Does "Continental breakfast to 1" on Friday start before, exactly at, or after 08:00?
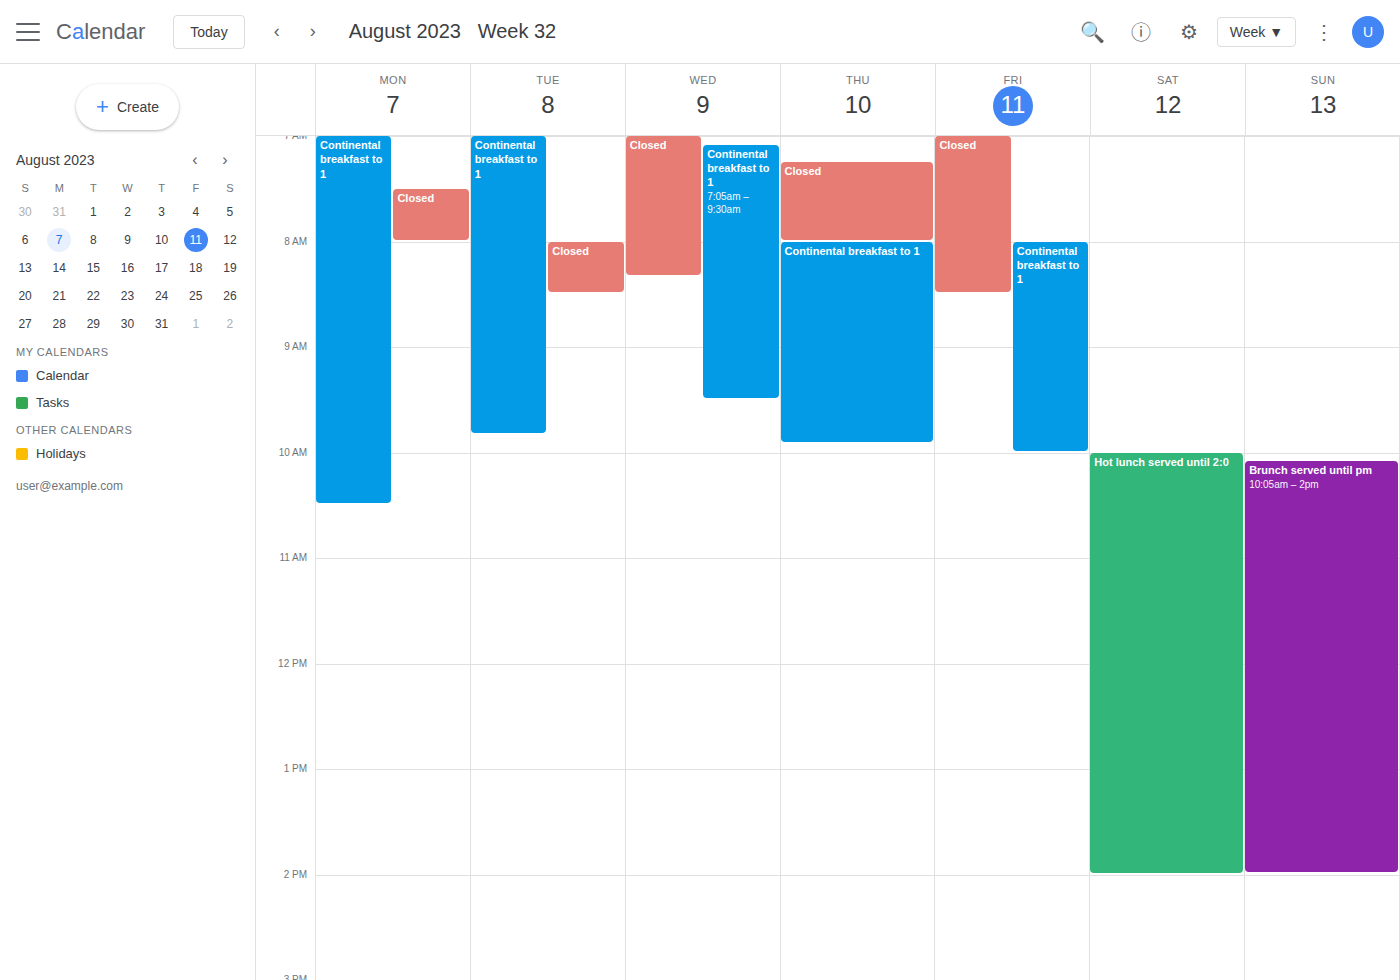
08:00 -- exactly at 08:00, on the 08:00 line.